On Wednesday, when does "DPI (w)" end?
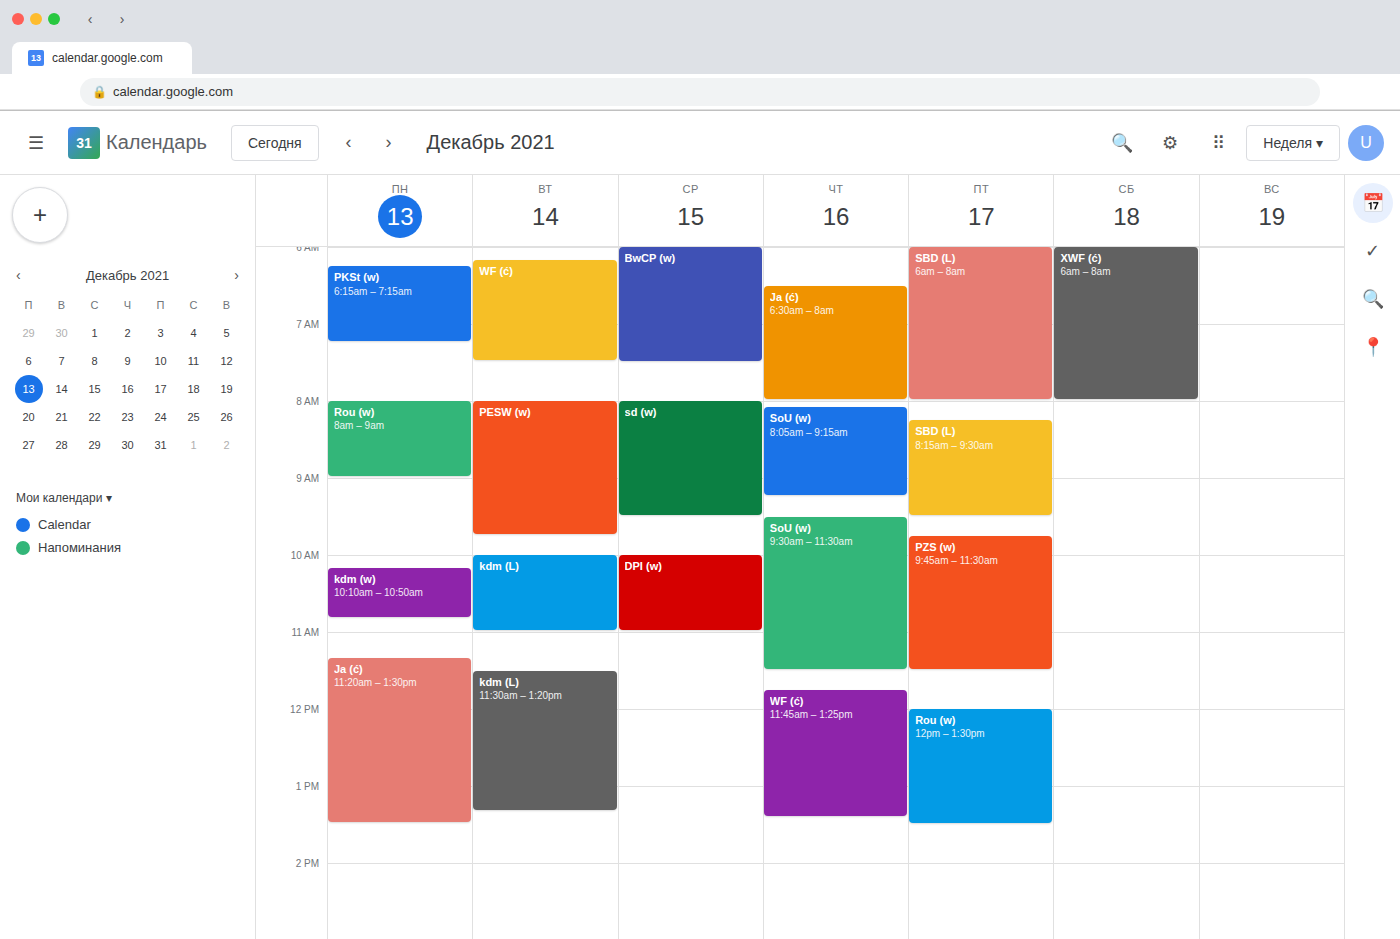
11:00 AM